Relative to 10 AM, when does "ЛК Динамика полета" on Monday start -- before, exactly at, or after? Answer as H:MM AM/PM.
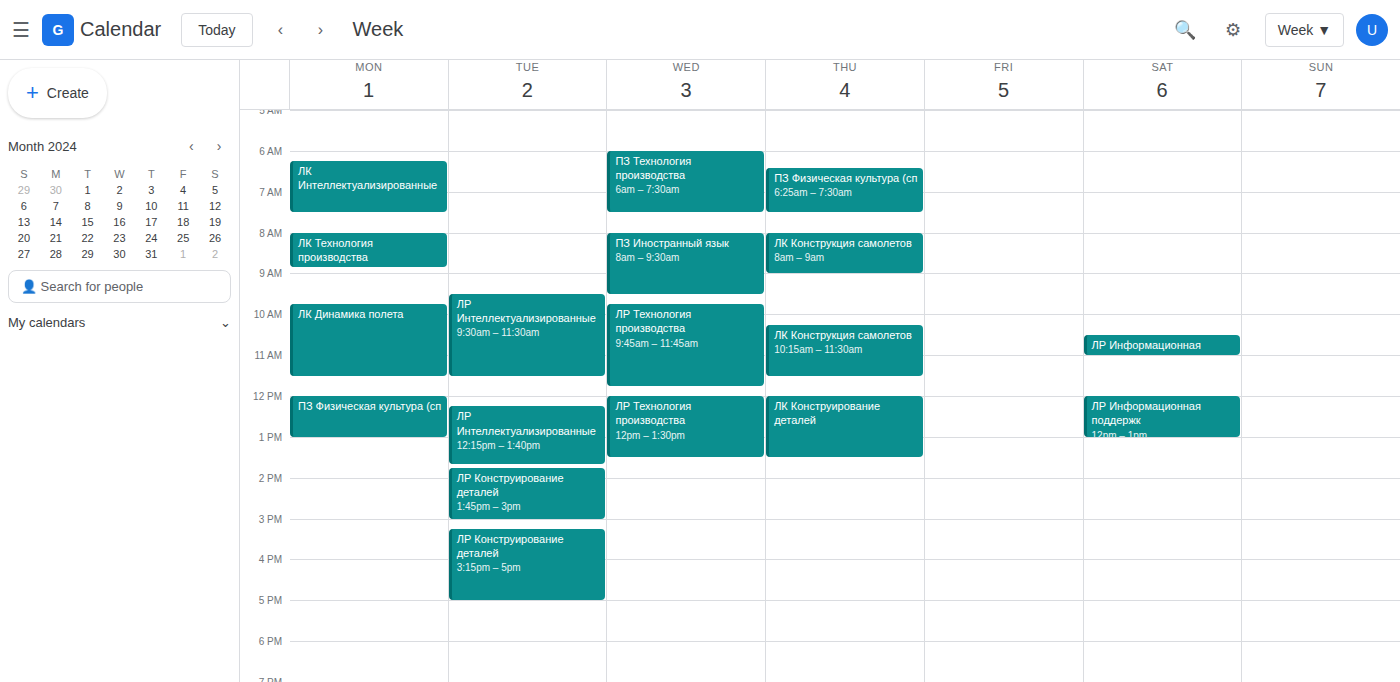
9:45 AM -- before 10 AM, 15 minutes above the 10 AM line.